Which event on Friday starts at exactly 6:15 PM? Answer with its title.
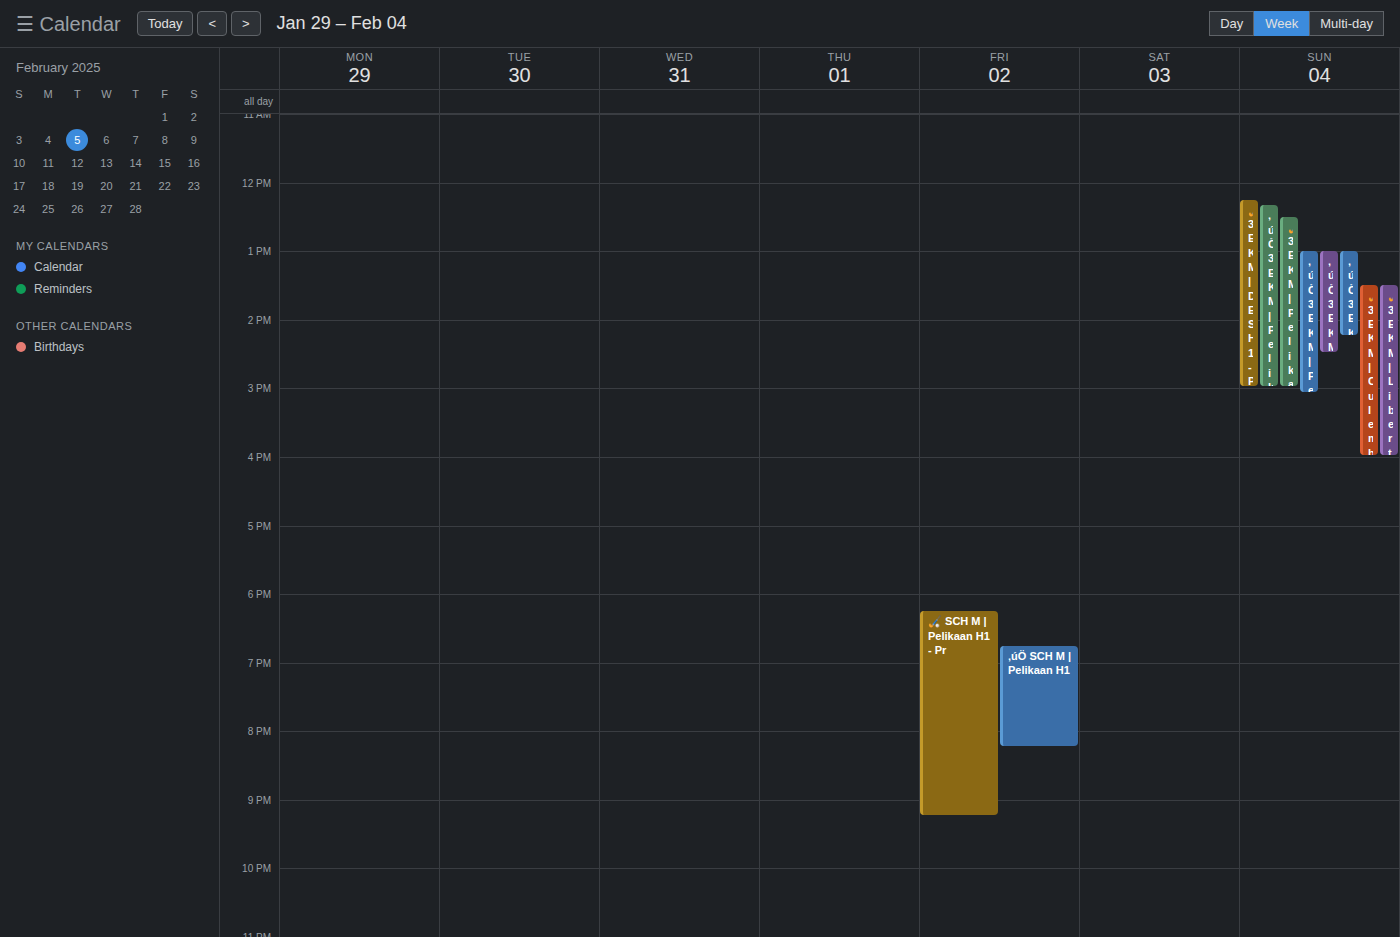
"🏑 SCH M | Pelikaan H1 - Pr"